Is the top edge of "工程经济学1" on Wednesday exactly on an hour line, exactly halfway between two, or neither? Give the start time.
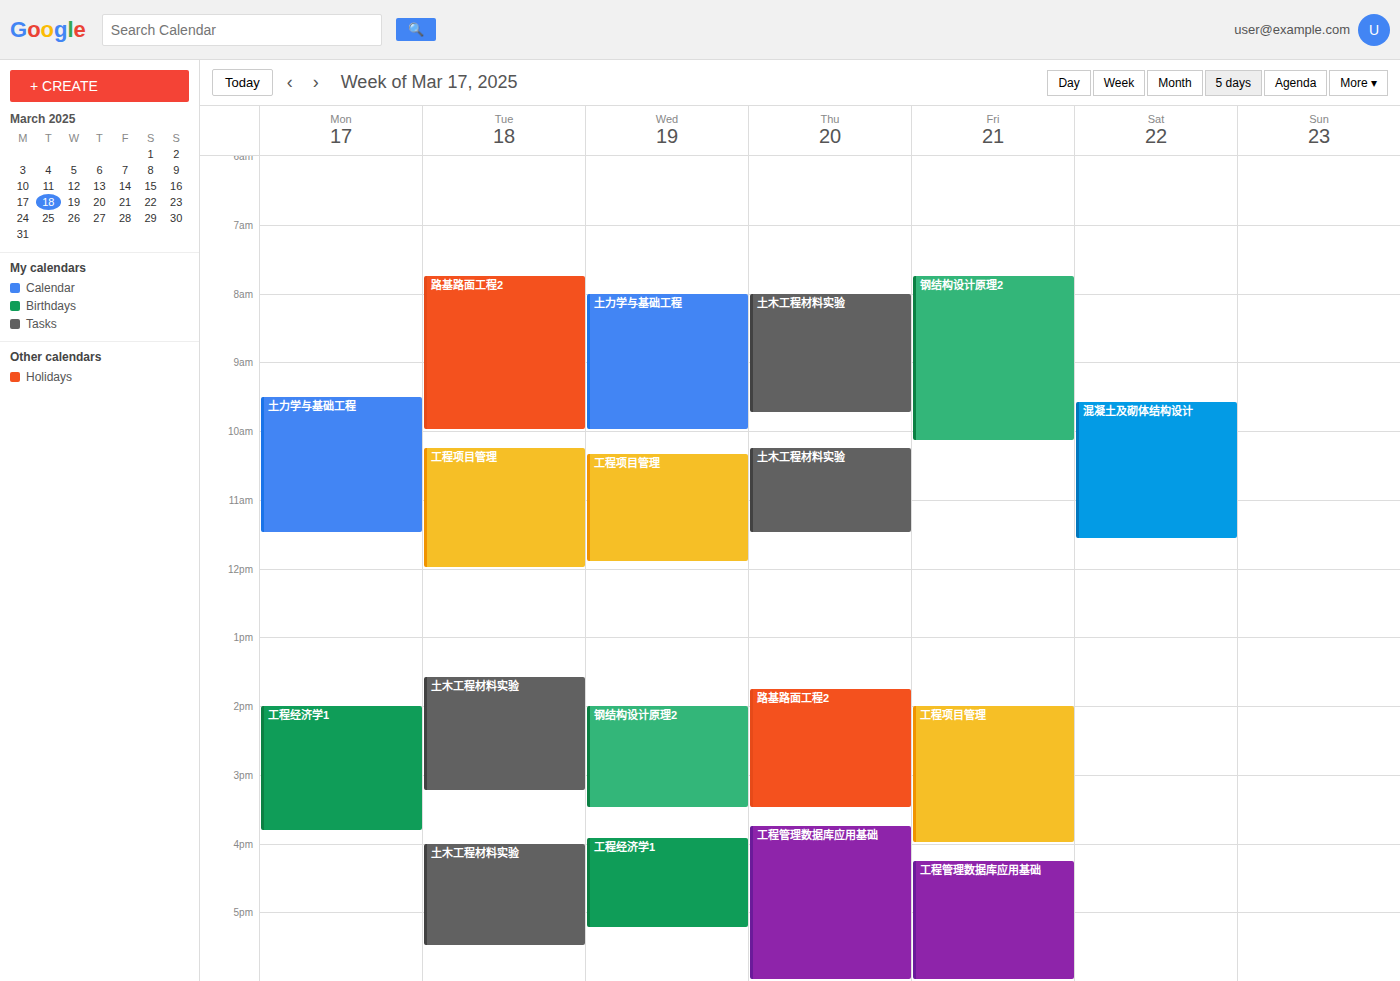
3:55 PM -- neither: 55 minutes below the 3 PM line and 5 minutes above the 4 PM line.